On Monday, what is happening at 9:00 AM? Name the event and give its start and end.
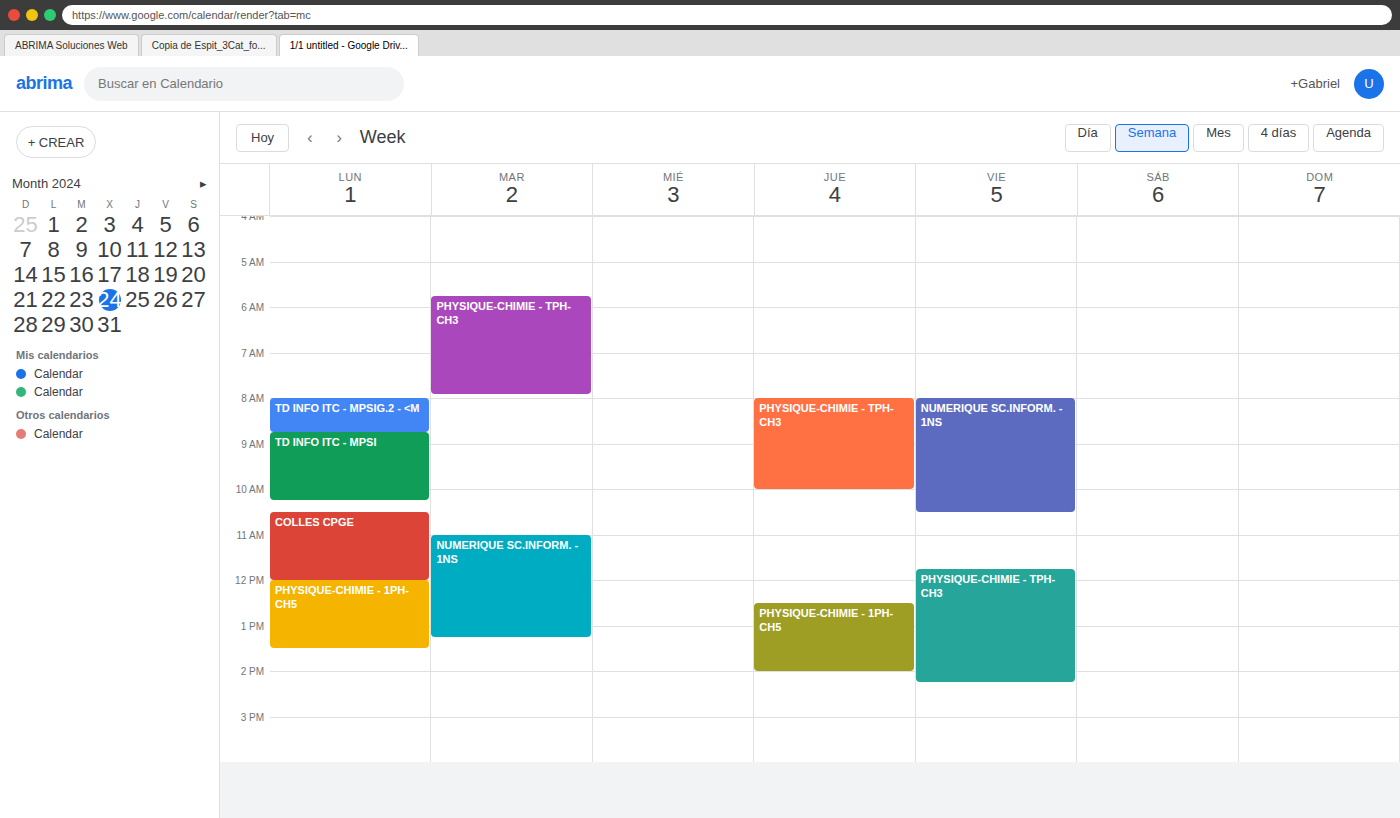
"TD INFO ITC - MPSI", 8:45 AM to 10:15 AM